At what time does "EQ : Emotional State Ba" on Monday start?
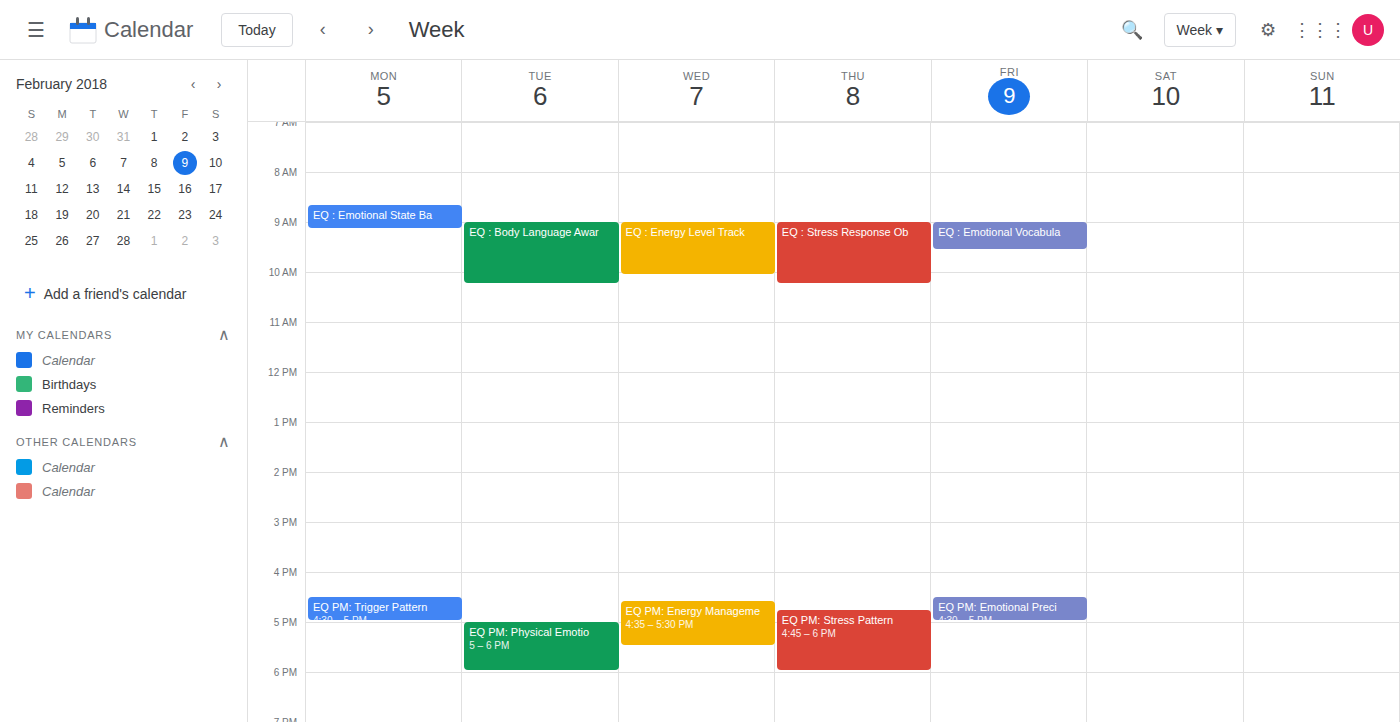
8:40 AM